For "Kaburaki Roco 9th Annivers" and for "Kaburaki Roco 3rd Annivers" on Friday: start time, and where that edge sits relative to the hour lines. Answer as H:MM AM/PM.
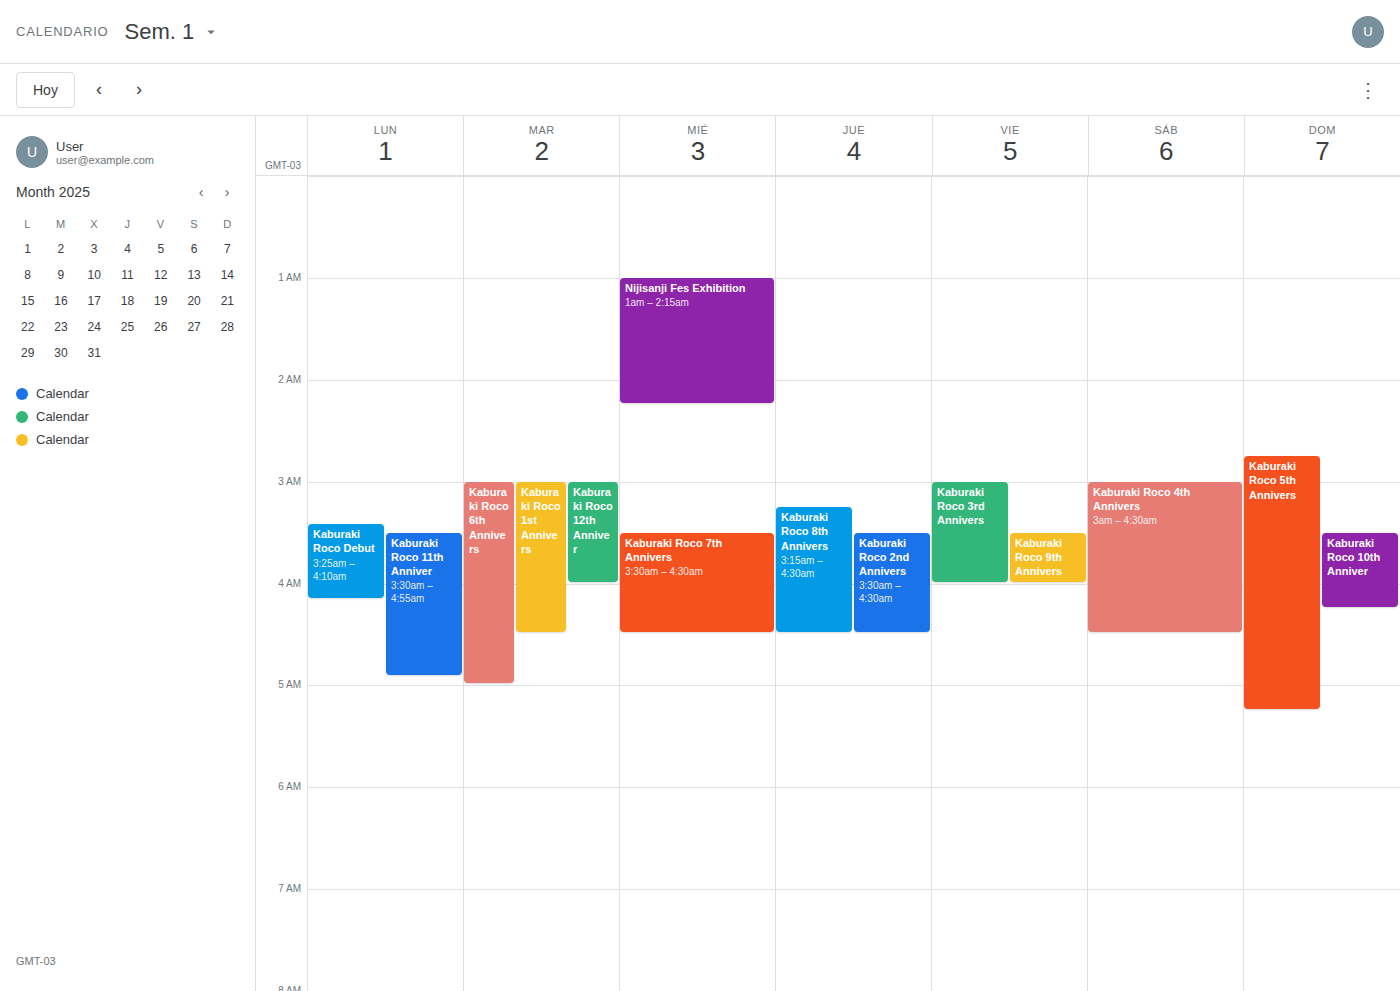
"Kaburaki Roco 9th Annivers": 3:30 AM, halfway between the 3 AM and 4 AM lines. "Kaburaki Roco 3rd Annivers": 3:00 AM, exactly on the 3 AM line.